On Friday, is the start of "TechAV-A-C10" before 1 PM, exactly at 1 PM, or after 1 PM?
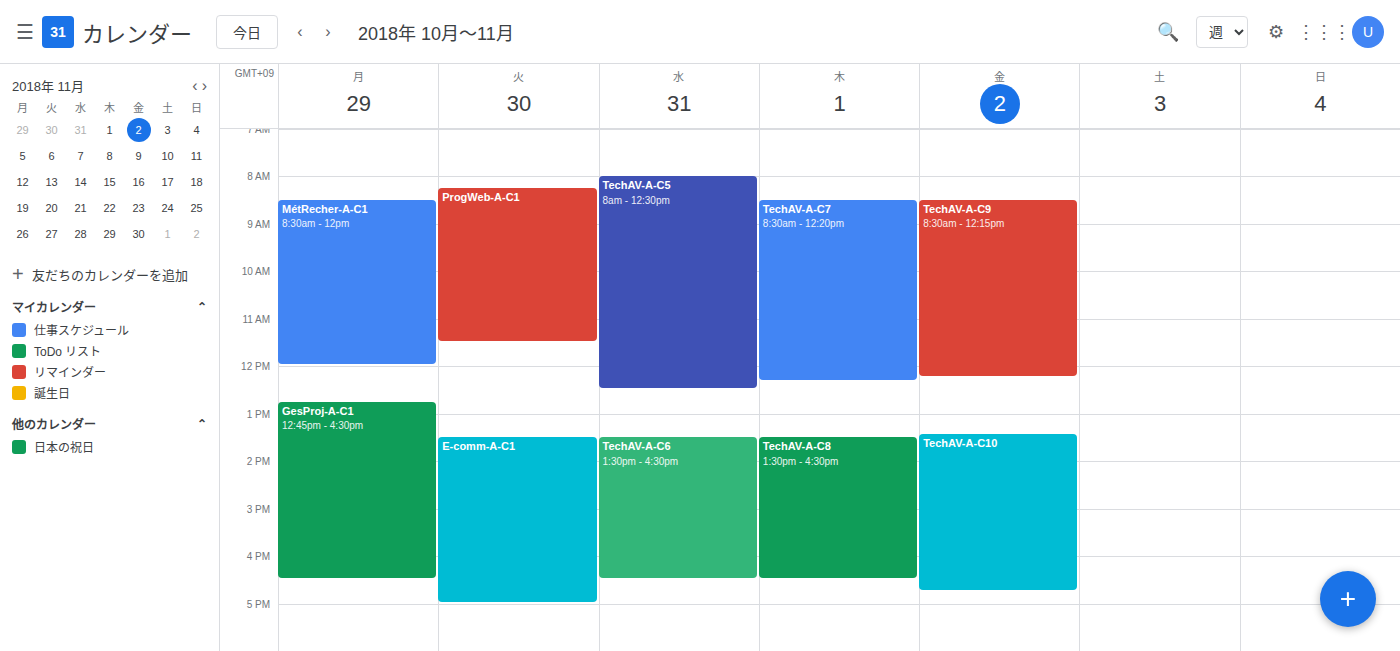
1:25 PM -- after 1 PM, 25 minutes below the 1 PM line.